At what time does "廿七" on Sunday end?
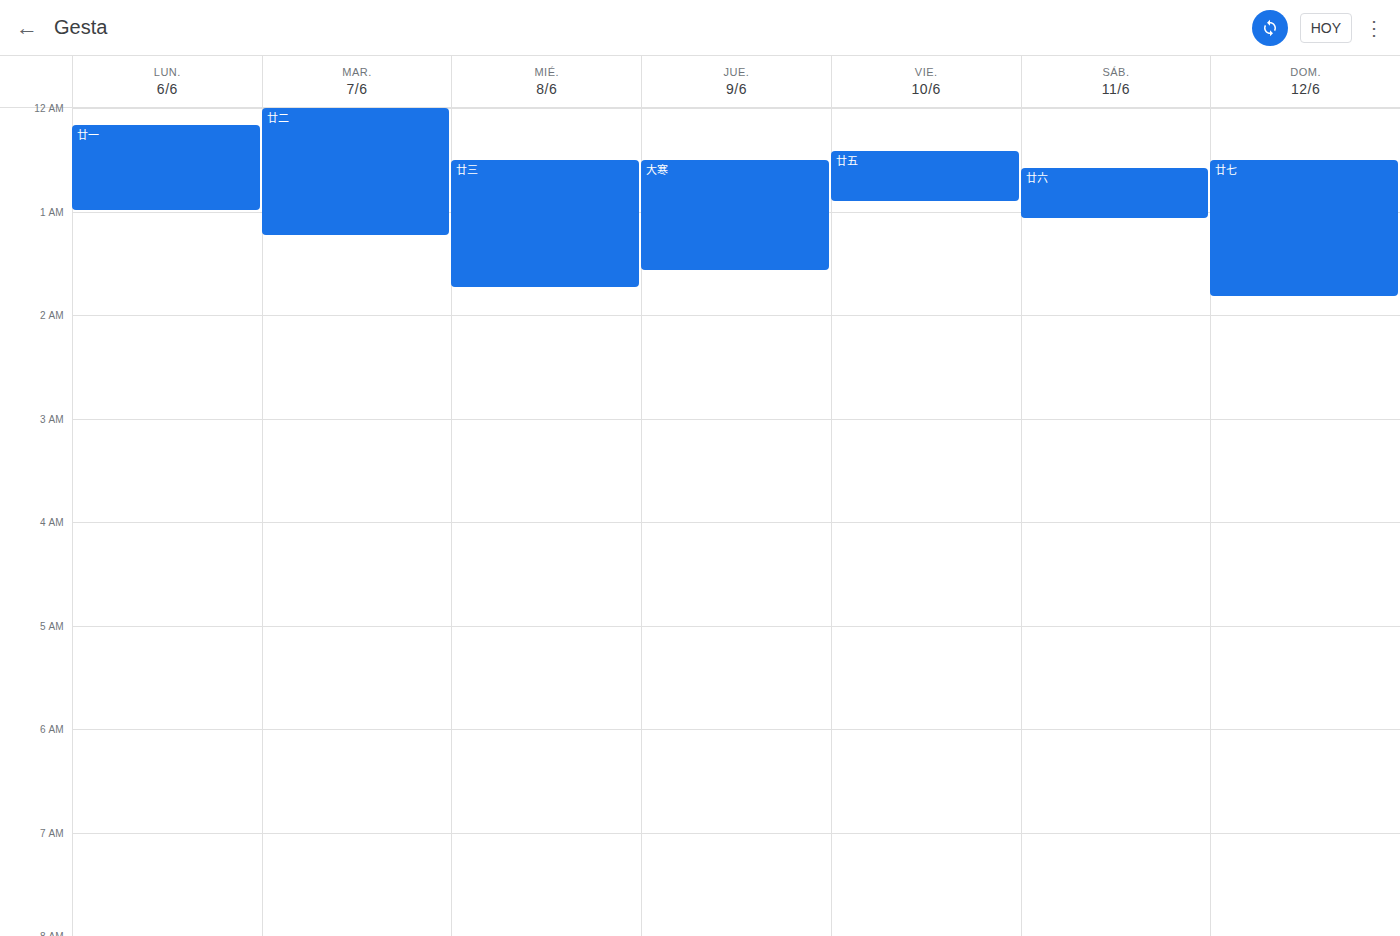
1:50 AM